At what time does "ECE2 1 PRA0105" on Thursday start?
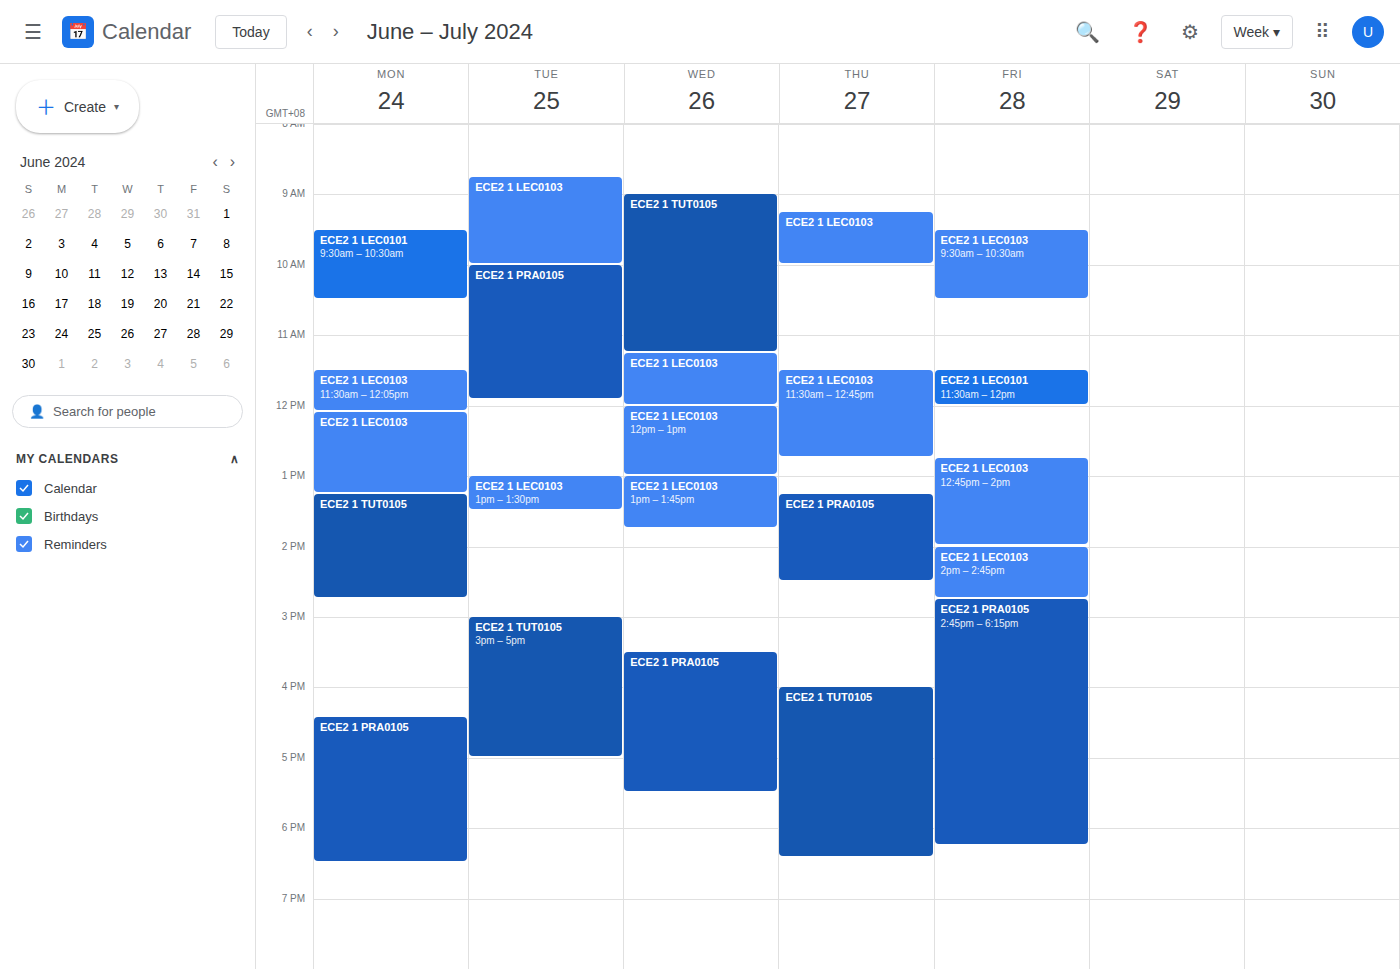
1:15 PM